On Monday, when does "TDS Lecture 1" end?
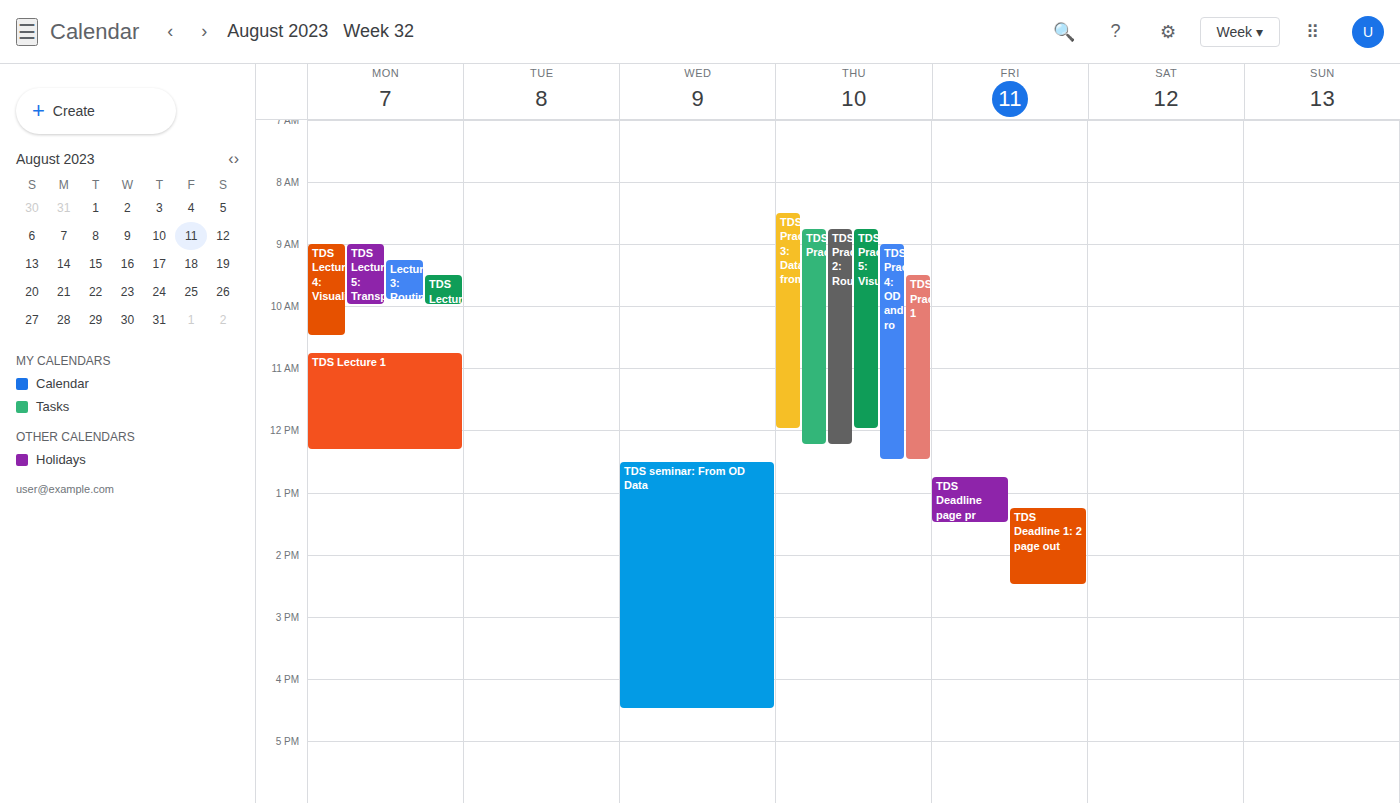
12:20 PM